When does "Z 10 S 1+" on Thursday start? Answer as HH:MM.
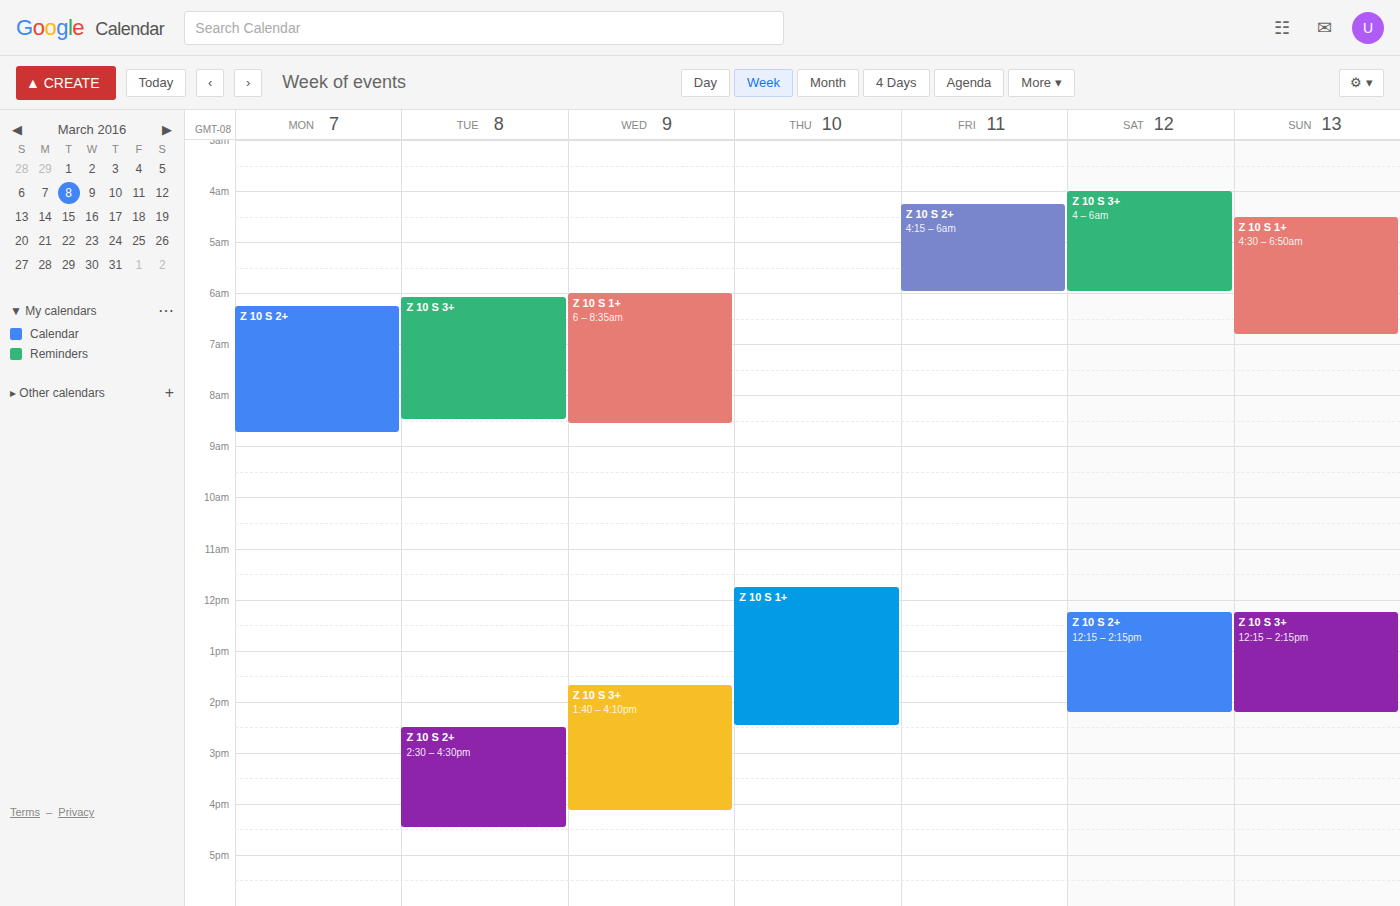
11:45